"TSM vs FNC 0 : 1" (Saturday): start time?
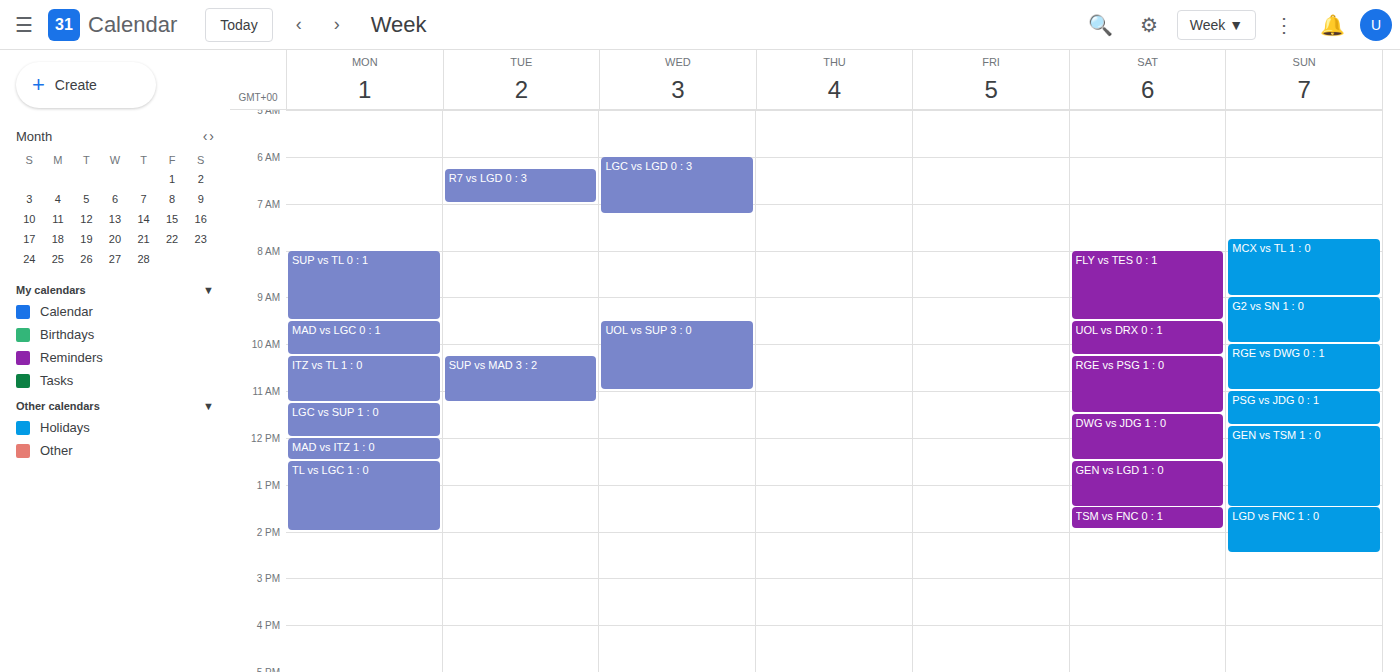
1:30 PM